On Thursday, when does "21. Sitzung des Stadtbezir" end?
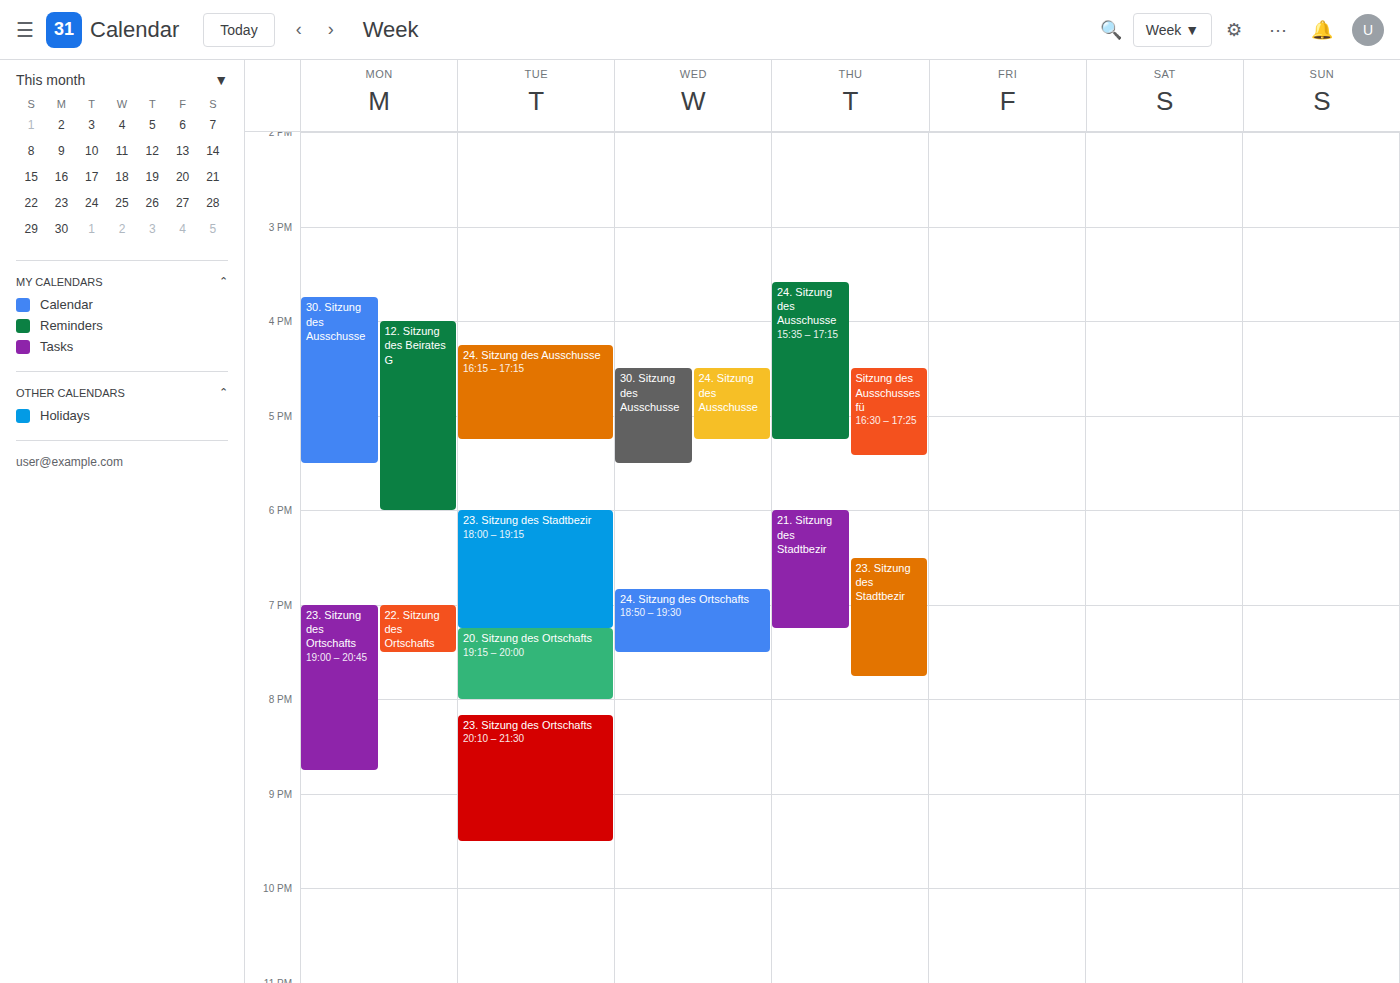
7:15 PM